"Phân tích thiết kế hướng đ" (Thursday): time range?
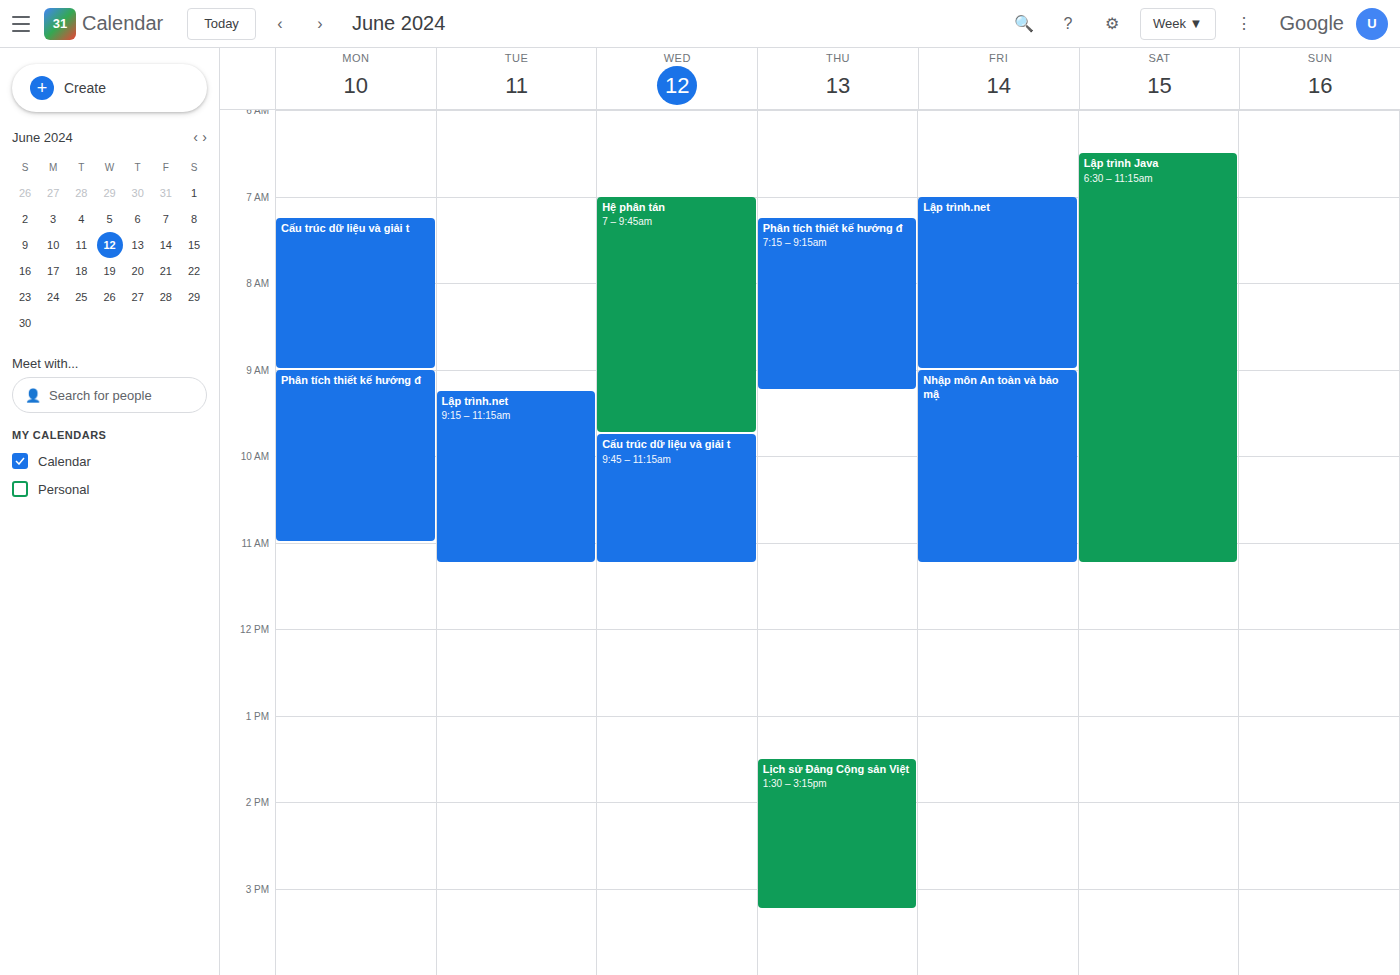
7:15 AM to 9:15 AM